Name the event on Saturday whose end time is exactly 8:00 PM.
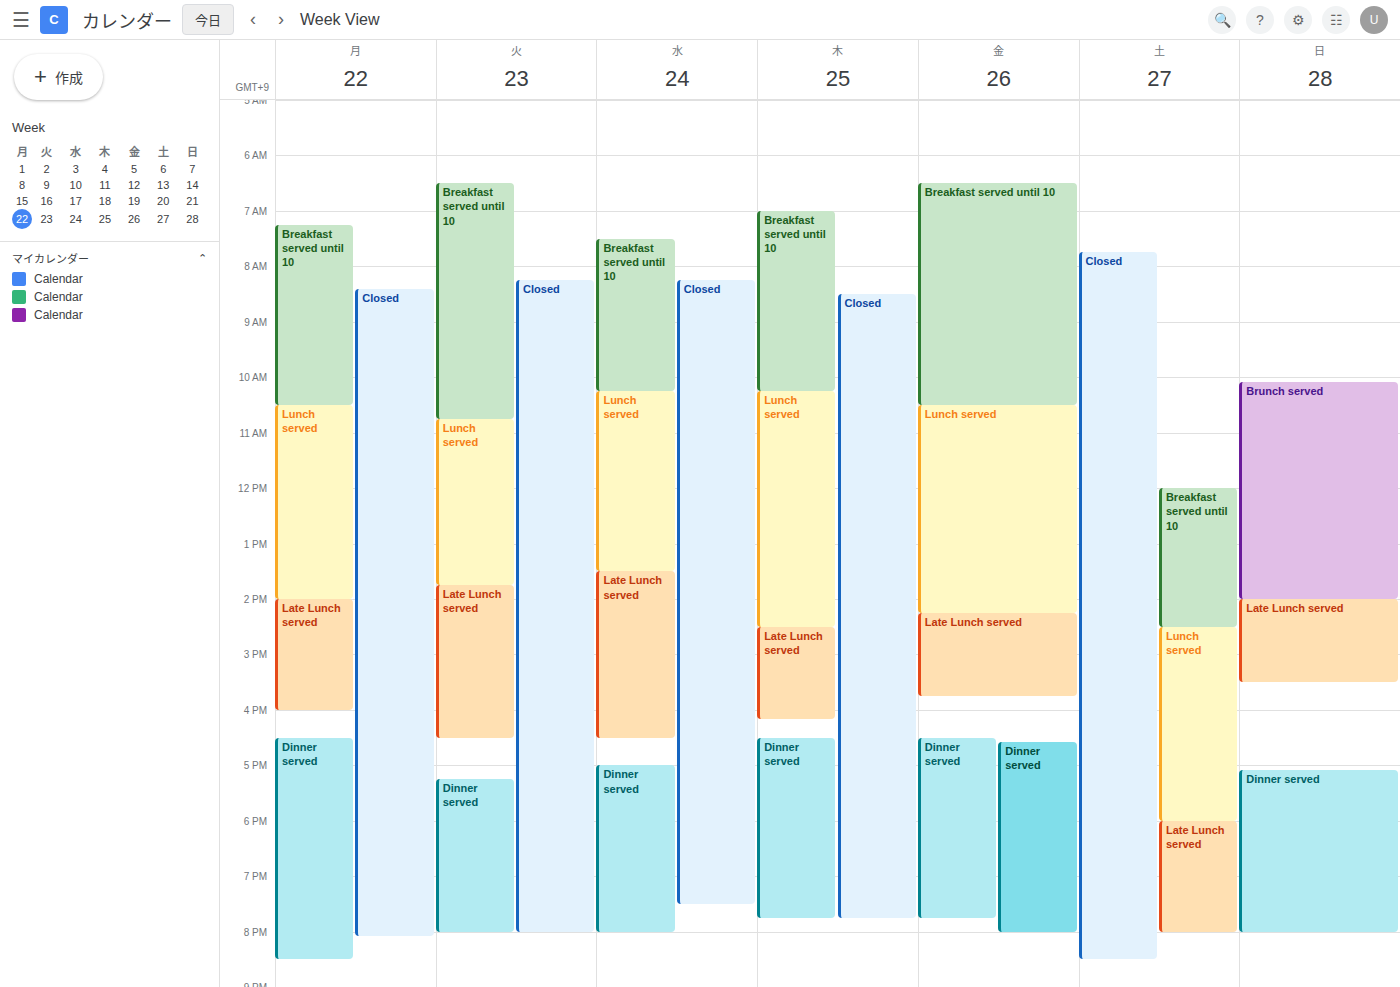
"Late Lunch served"